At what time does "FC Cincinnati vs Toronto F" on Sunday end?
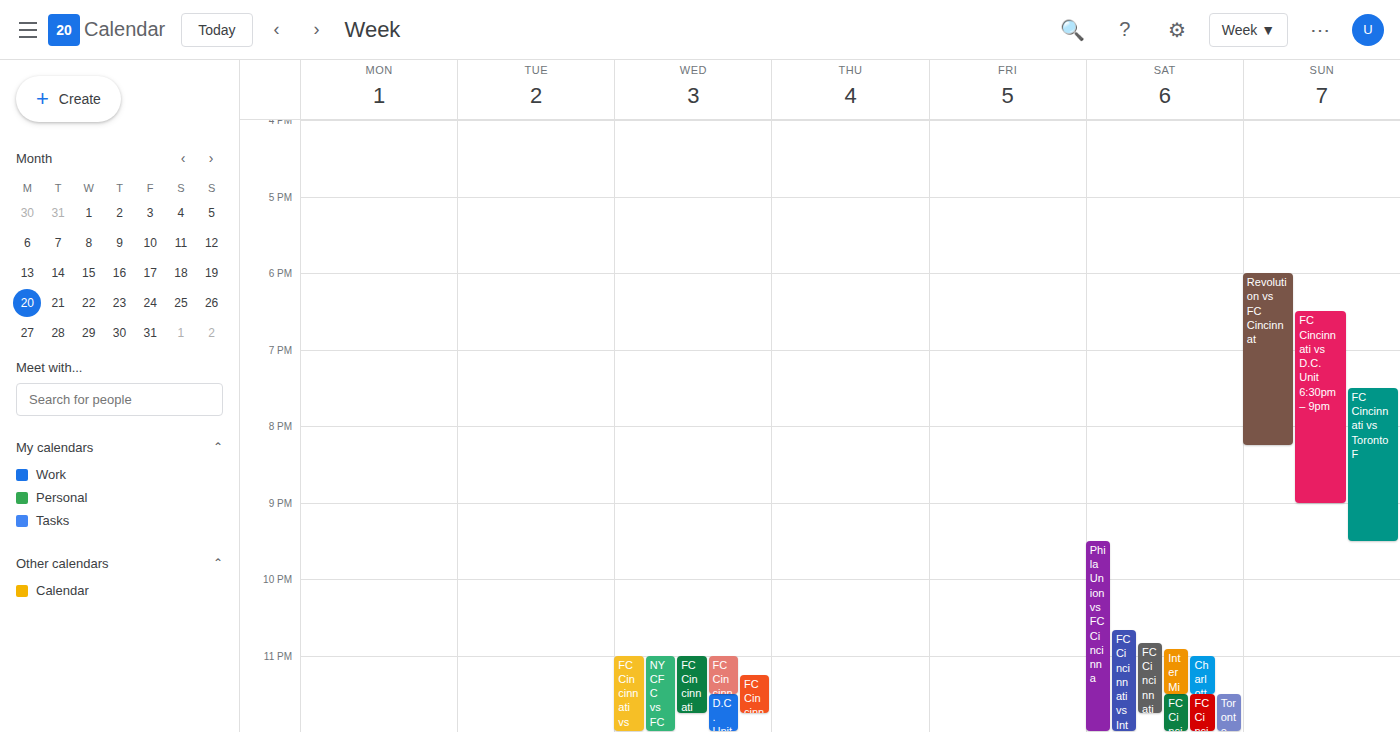
9:30 PM